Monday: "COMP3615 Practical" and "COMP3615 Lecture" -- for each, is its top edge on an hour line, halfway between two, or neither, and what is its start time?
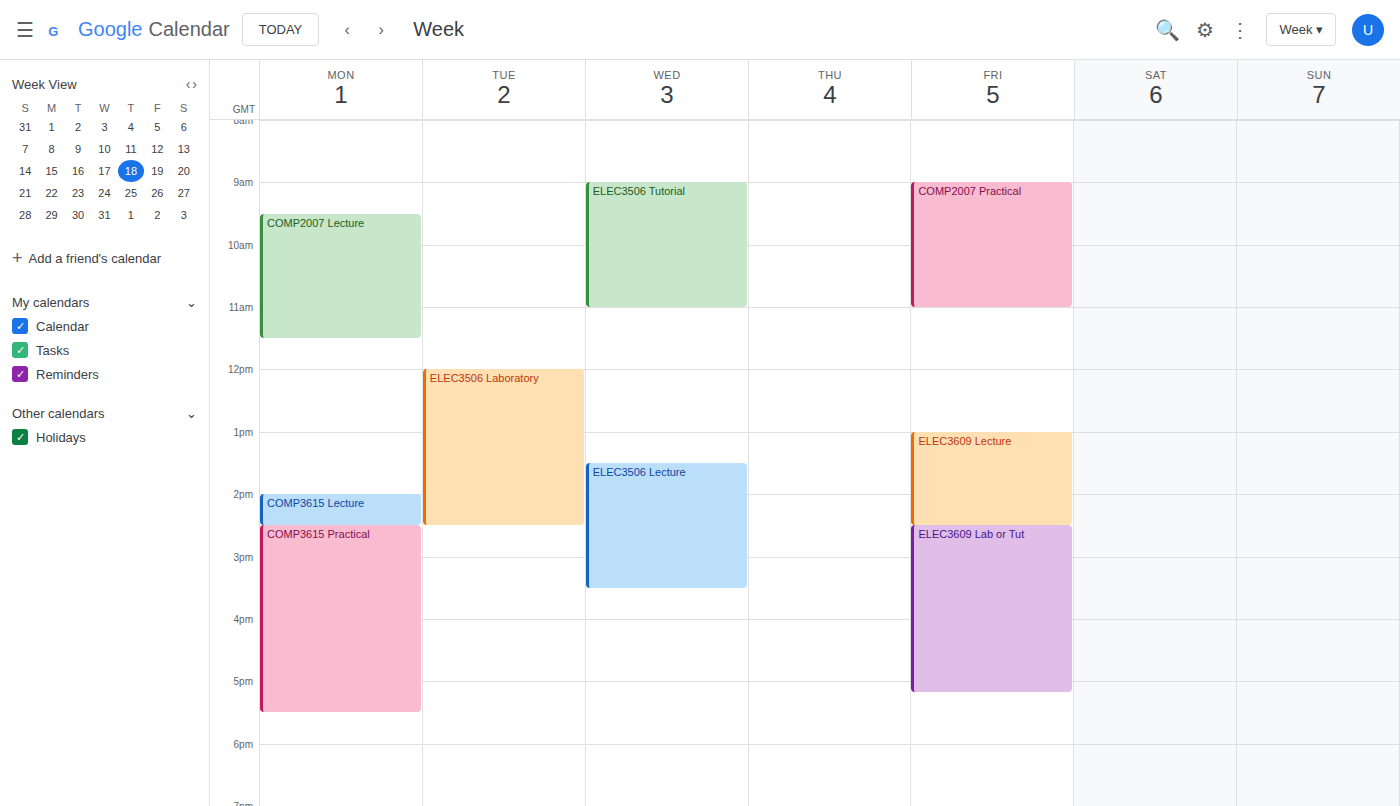
"COMP3615 Practical": 2:30 PM, halfway between the 2 PM and 3 PM lines. "COMP3615 Lecture": 2:00 PM, exactly on the 2 PM line.